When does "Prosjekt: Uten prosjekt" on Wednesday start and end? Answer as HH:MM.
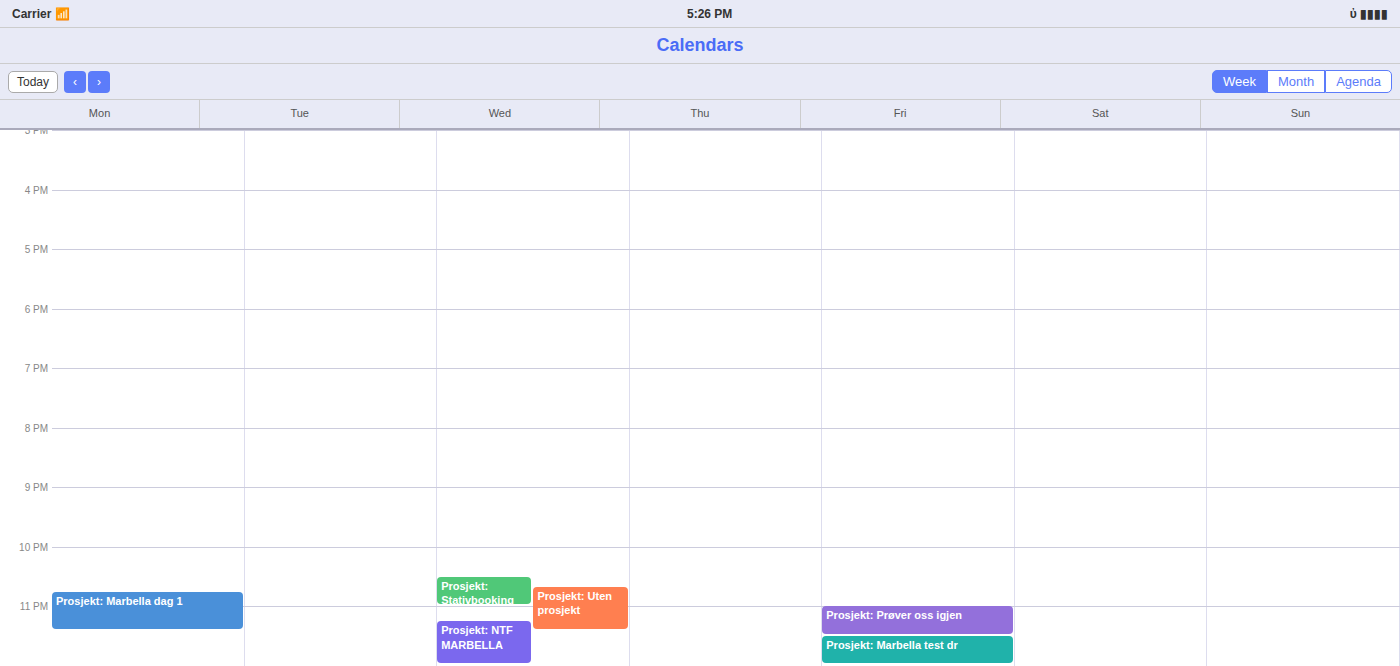
22:40 to 23:25